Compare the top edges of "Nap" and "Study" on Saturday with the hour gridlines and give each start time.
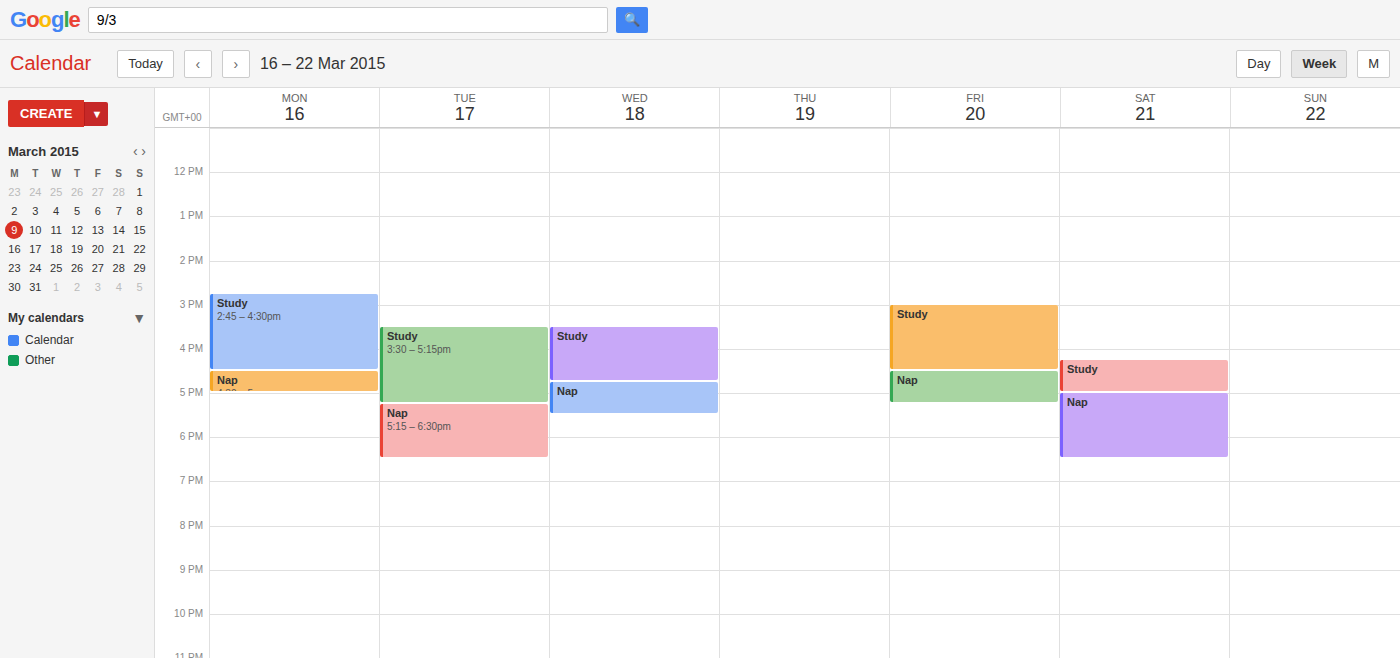
"Nap": 5:00 PM, exactly on the 5 PM line. "Study": 4:15 PM, neither: a quarter of the way from the 4 PM line to the 5 PM line.